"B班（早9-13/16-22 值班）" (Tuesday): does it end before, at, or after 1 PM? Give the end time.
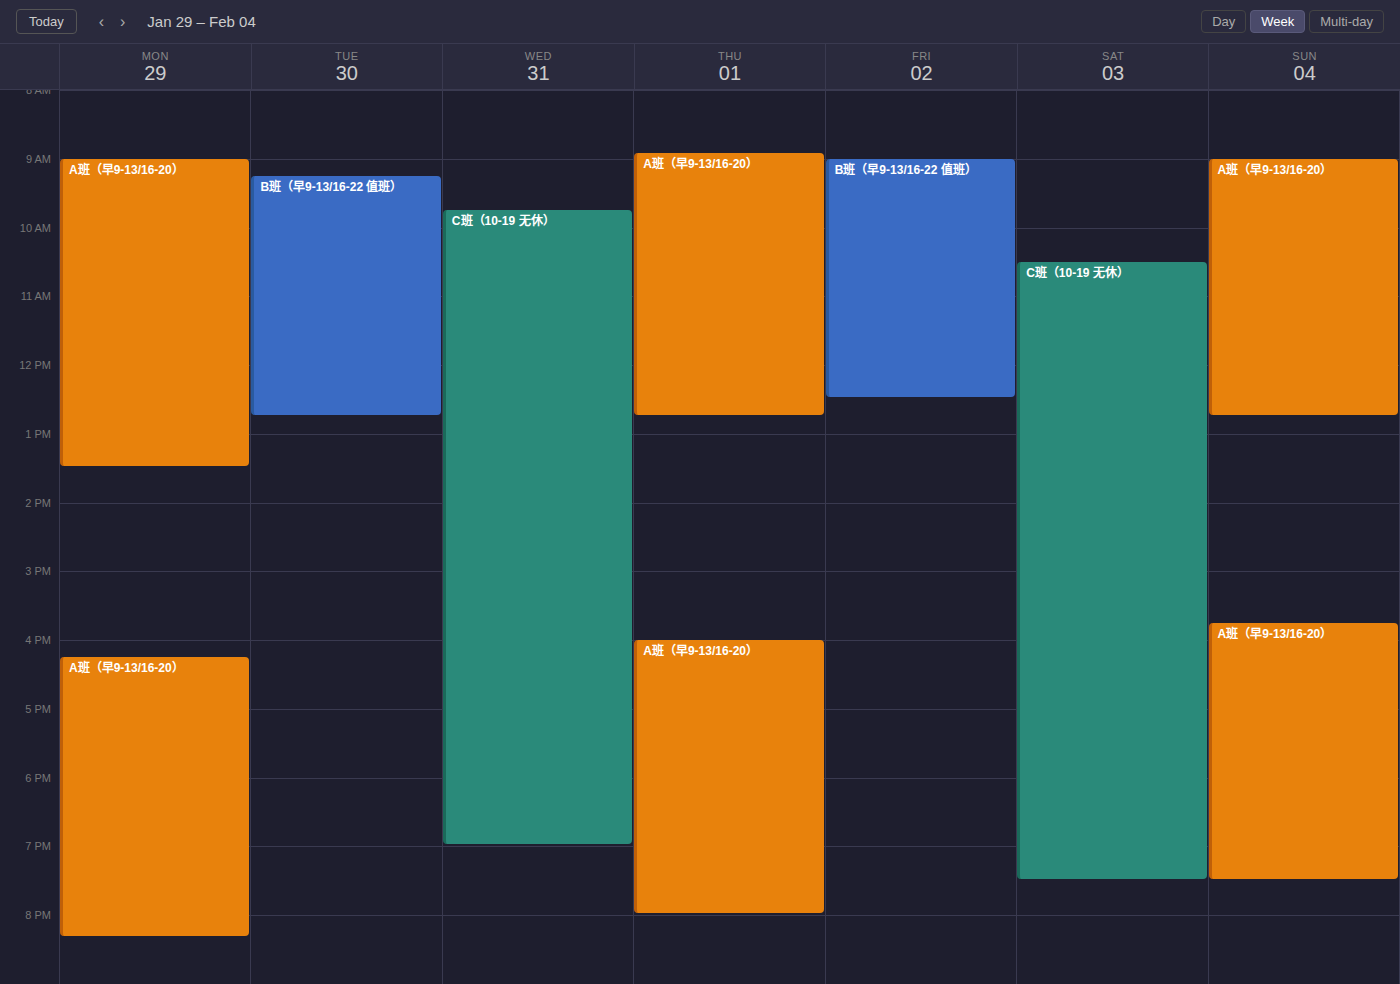
12:45 PM -- before 1 PM, 15 minutes above the 1 PM line.